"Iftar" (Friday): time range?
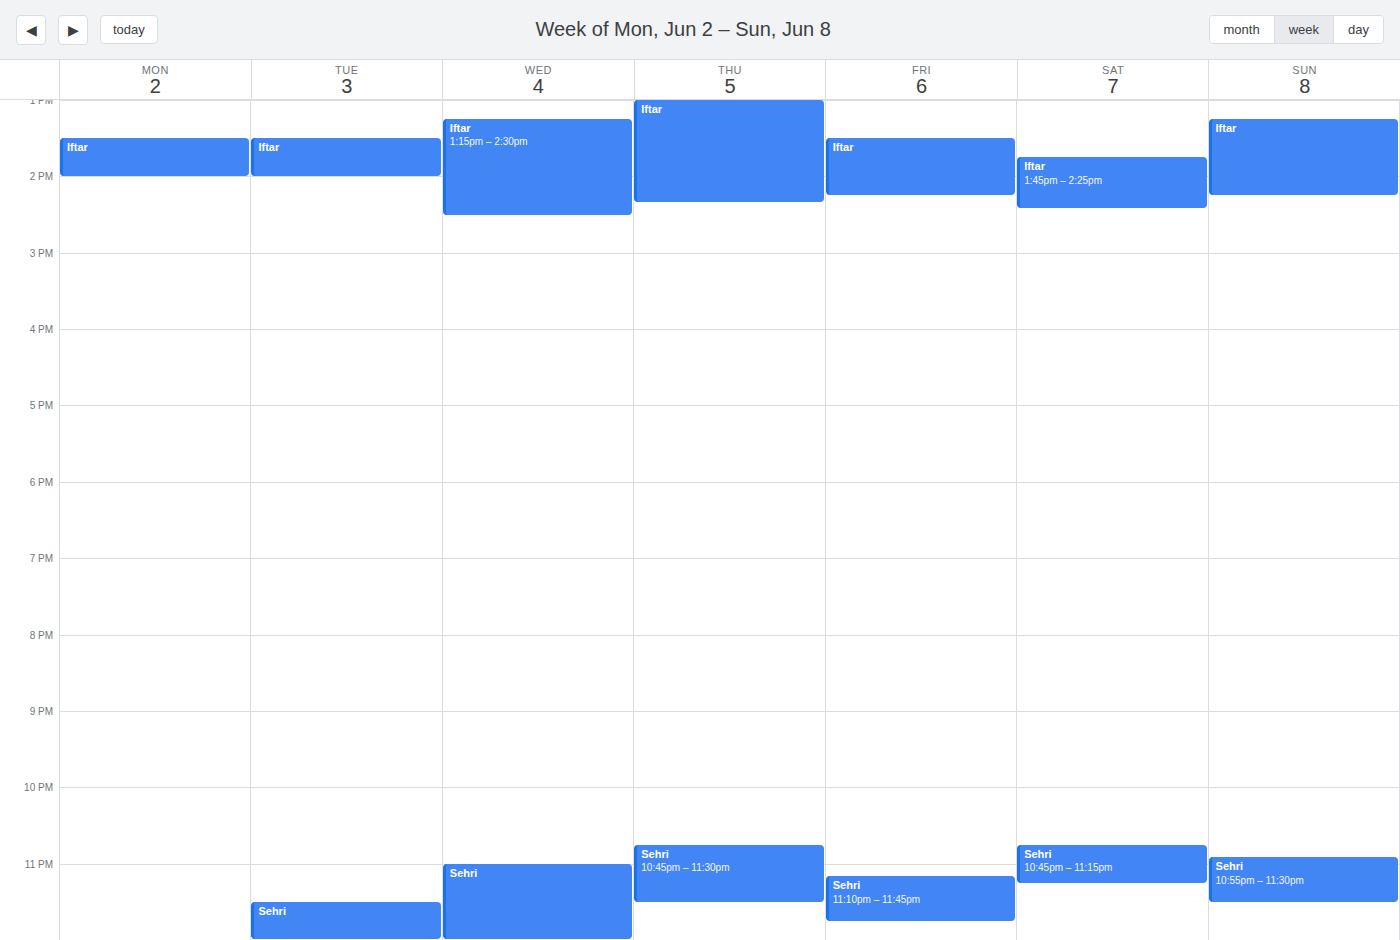
1:30 PM to 2:15 PM